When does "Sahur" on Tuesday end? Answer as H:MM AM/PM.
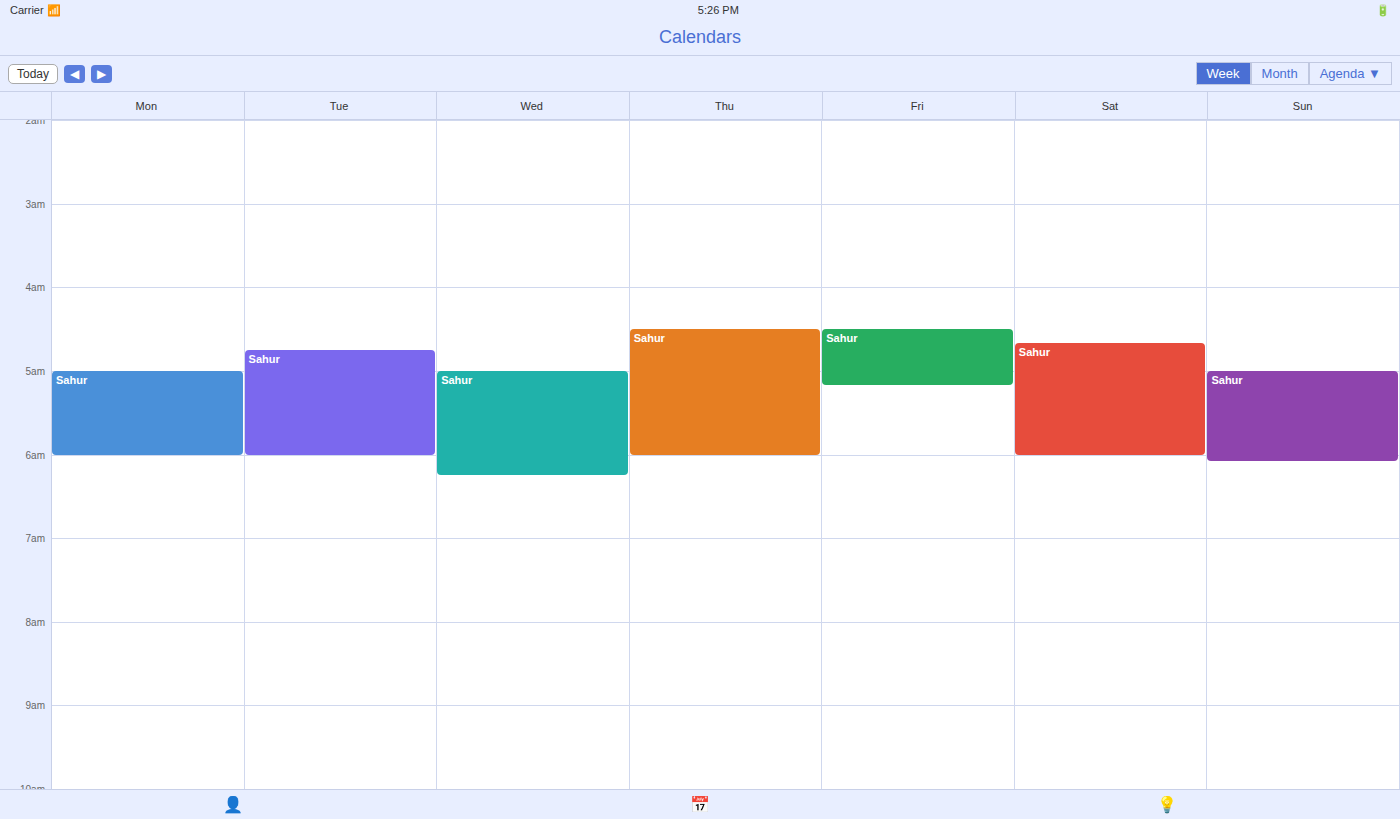
6:00 AM